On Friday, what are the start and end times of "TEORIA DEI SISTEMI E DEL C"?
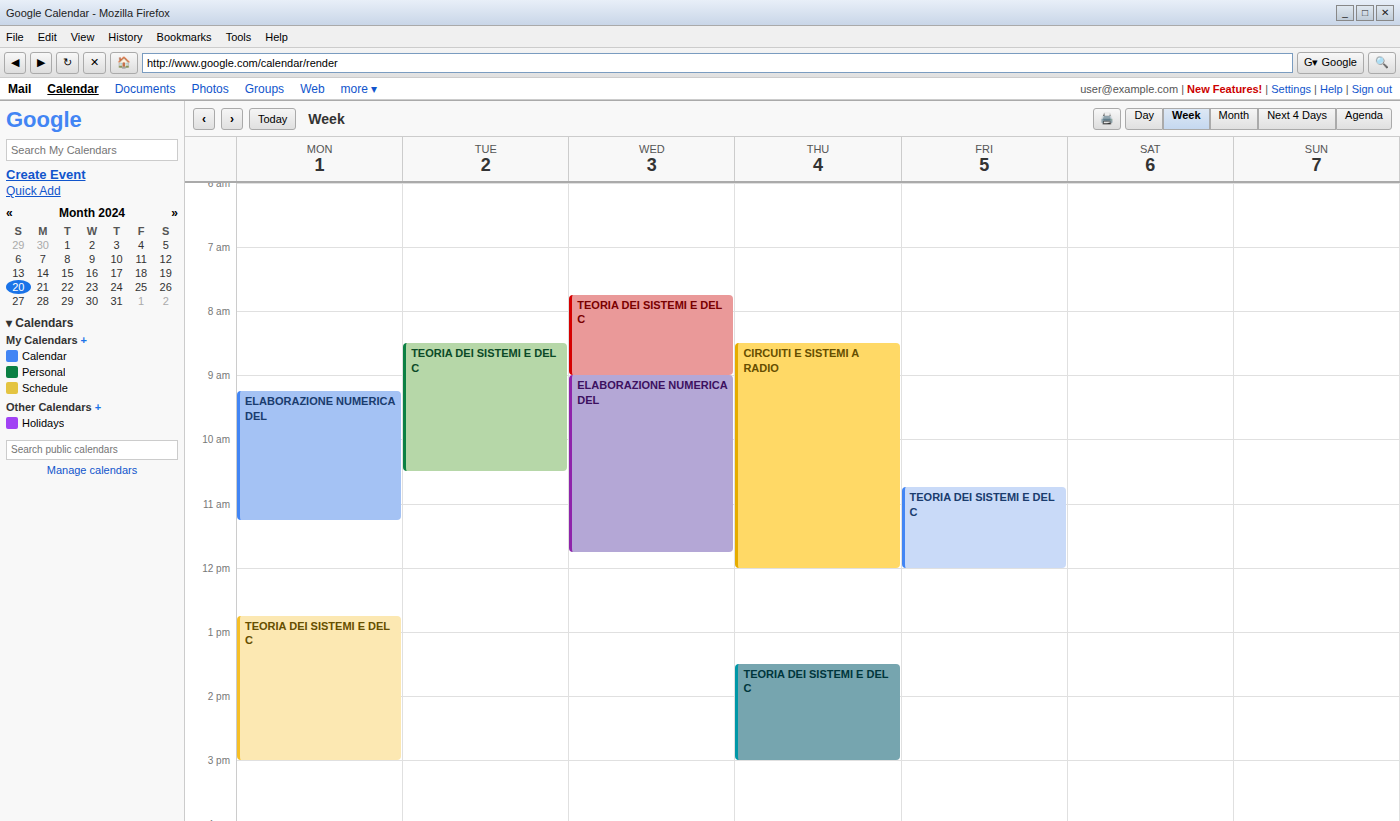
10:45 AM to 12:00 PM